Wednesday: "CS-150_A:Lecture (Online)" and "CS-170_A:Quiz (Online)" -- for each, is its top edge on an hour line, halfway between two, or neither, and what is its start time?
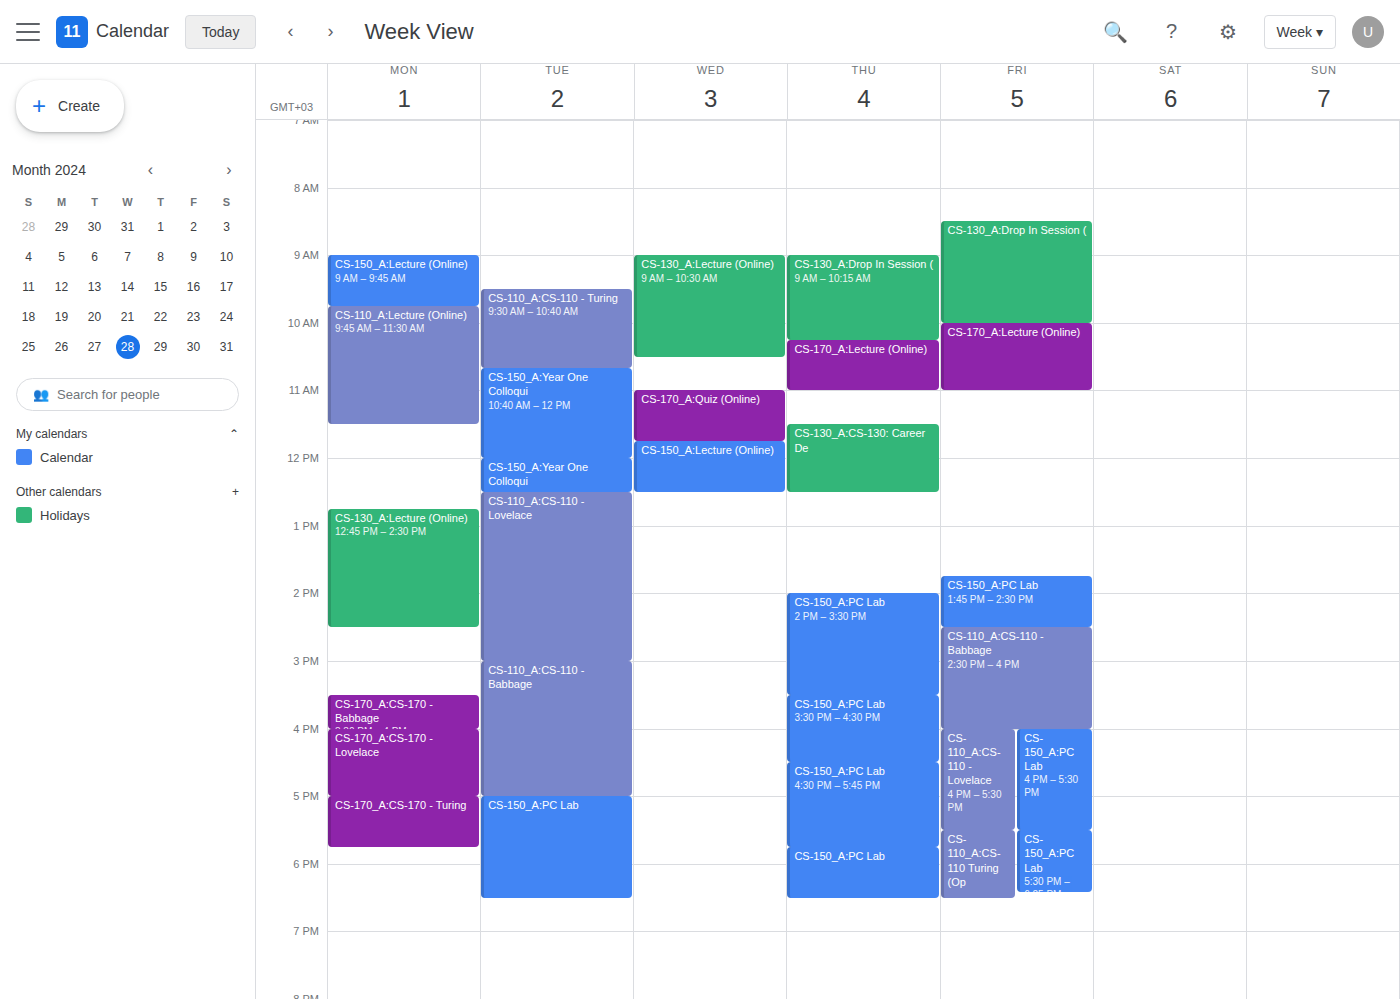
"CS-150_A:Lecture (Online)": 11:45, neither: three quarters of the way from the 11:00 line to the 12:00 line. "CS-170_A:Quiz (Online)": 11:00, exactly on the 11:00 line.